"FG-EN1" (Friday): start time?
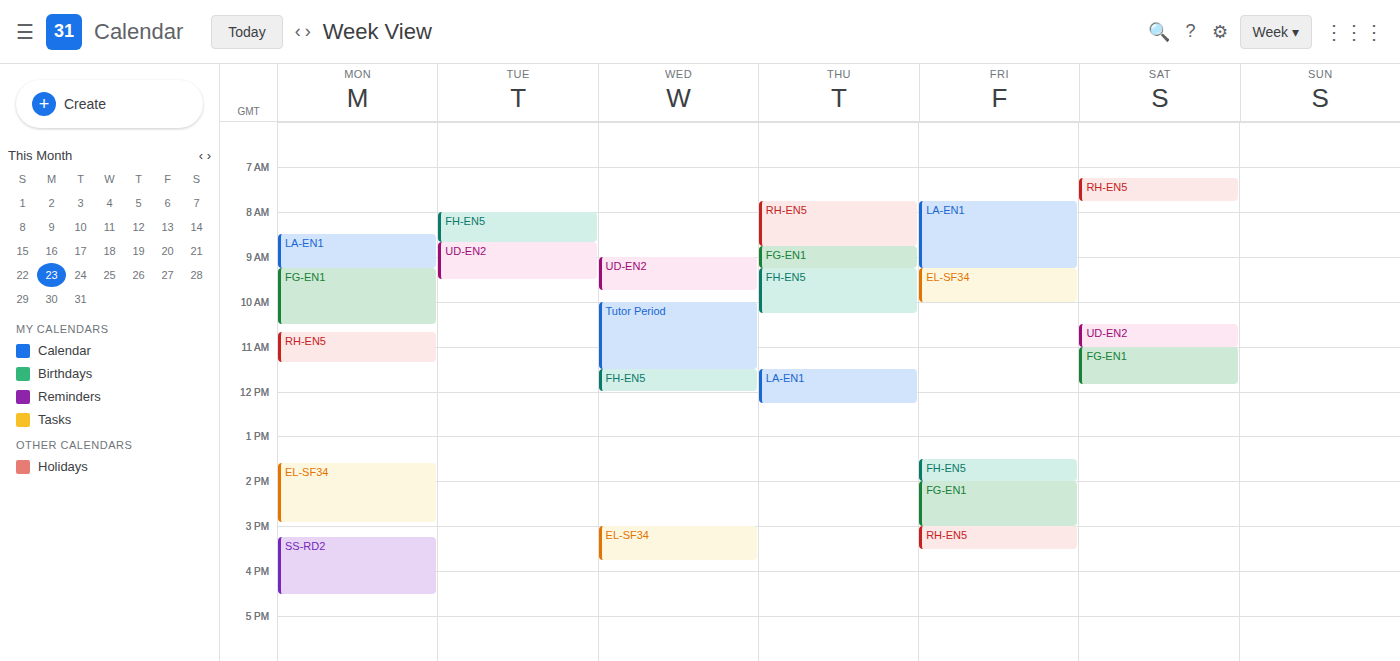
2:00 PM